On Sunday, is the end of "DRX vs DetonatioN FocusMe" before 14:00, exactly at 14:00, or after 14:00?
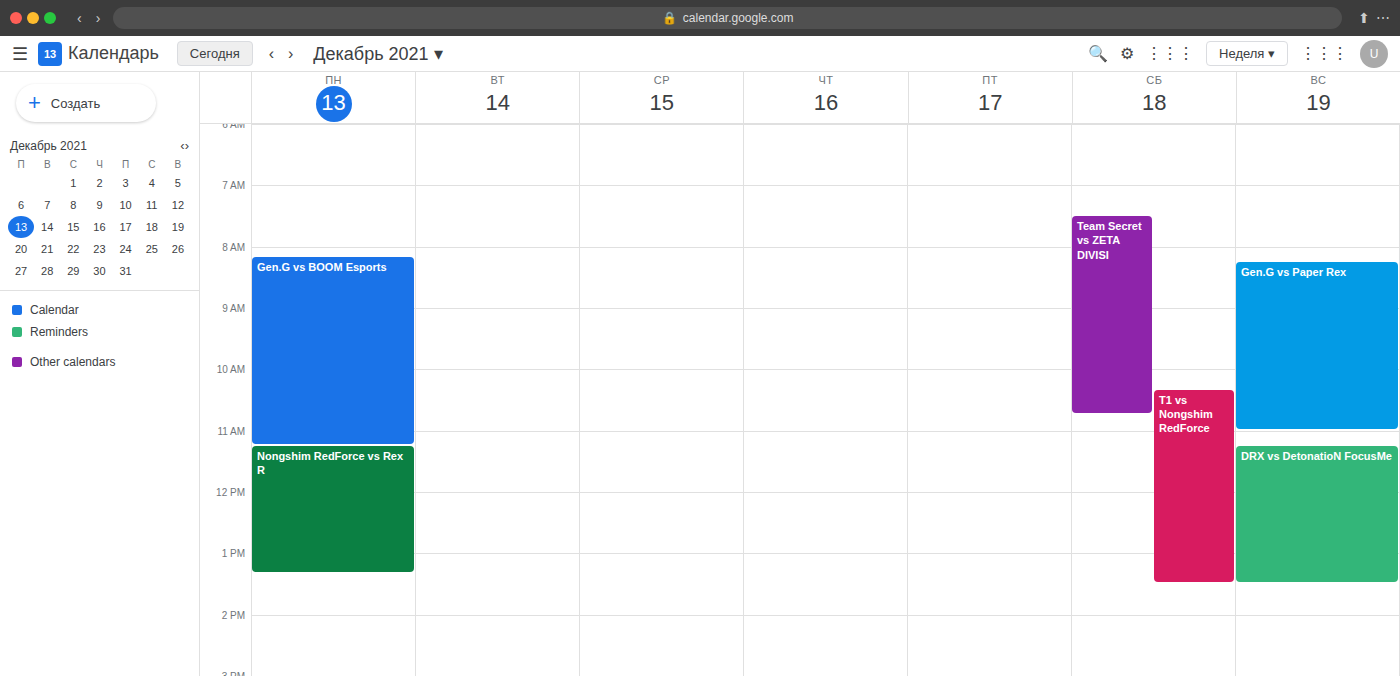
13:30 -- before 14:00, 30 minutes above the 14:00 line.